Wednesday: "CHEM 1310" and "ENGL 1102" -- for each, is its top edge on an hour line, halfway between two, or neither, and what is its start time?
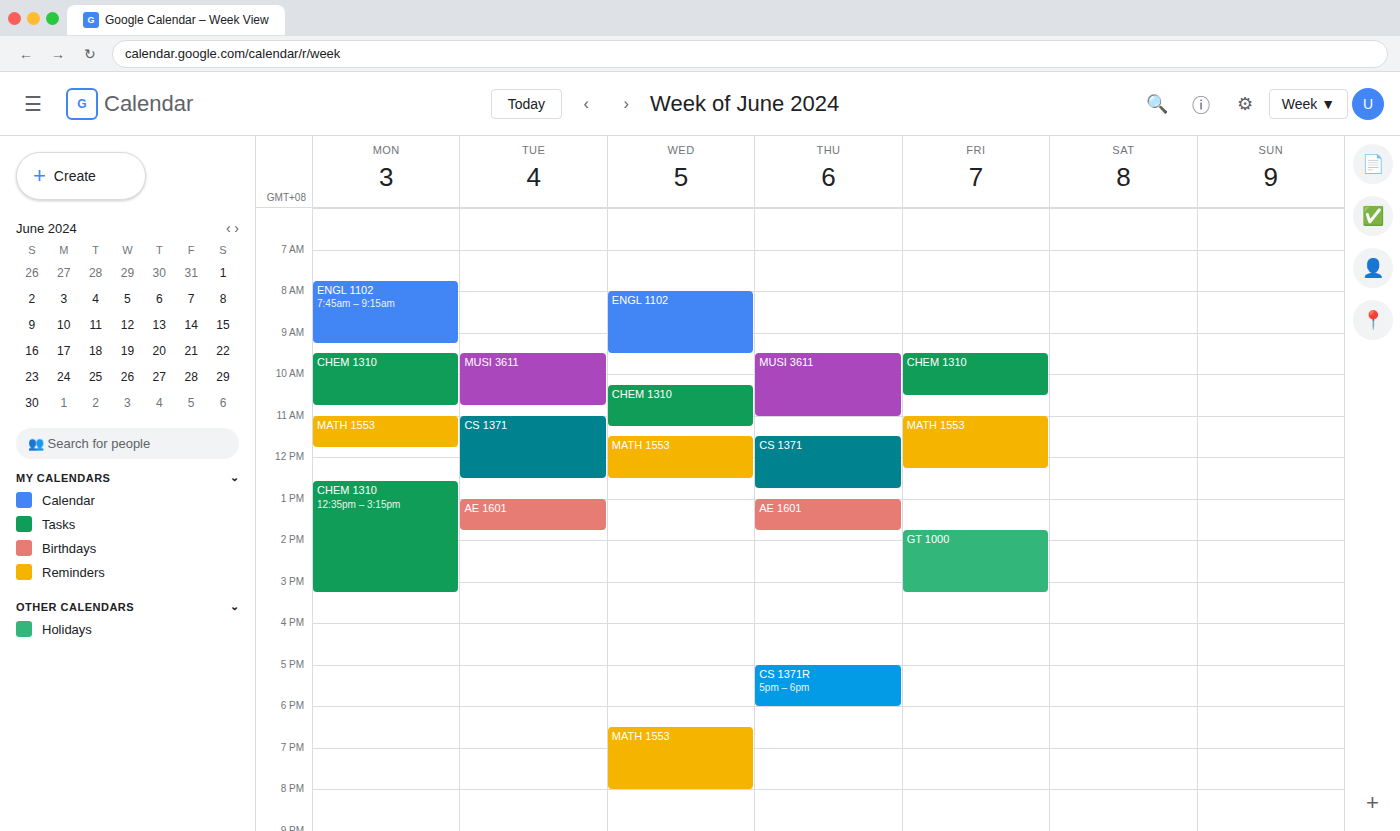
"CHEM 1310": 10:15 AM, neither: a quarter of the way from the 10 AM line to the 11 AM line. "ENGL 1102": 8:00 AM, exactly on the 8 AM line.